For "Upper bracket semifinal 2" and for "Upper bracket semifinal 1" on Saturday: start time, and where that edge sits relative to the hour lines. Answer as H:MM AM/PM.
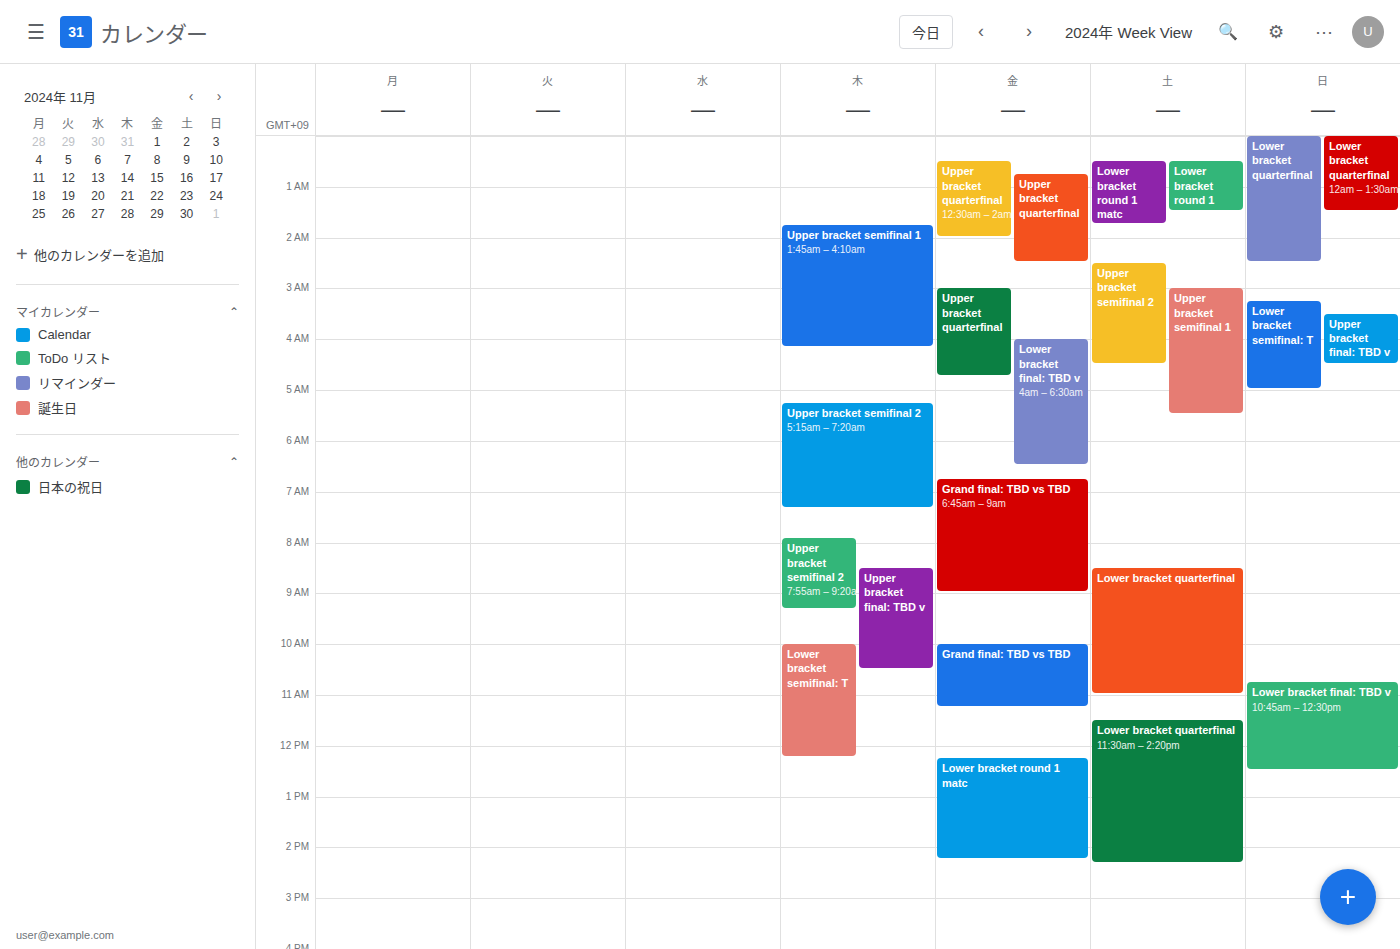
"Upper bracket semifinal 2": 2:30 AM, halfway between the 2 AM and 3 AM lines. "Upper bracket semifinal 1": 3:00 AM, exactly on the 3 AM line.